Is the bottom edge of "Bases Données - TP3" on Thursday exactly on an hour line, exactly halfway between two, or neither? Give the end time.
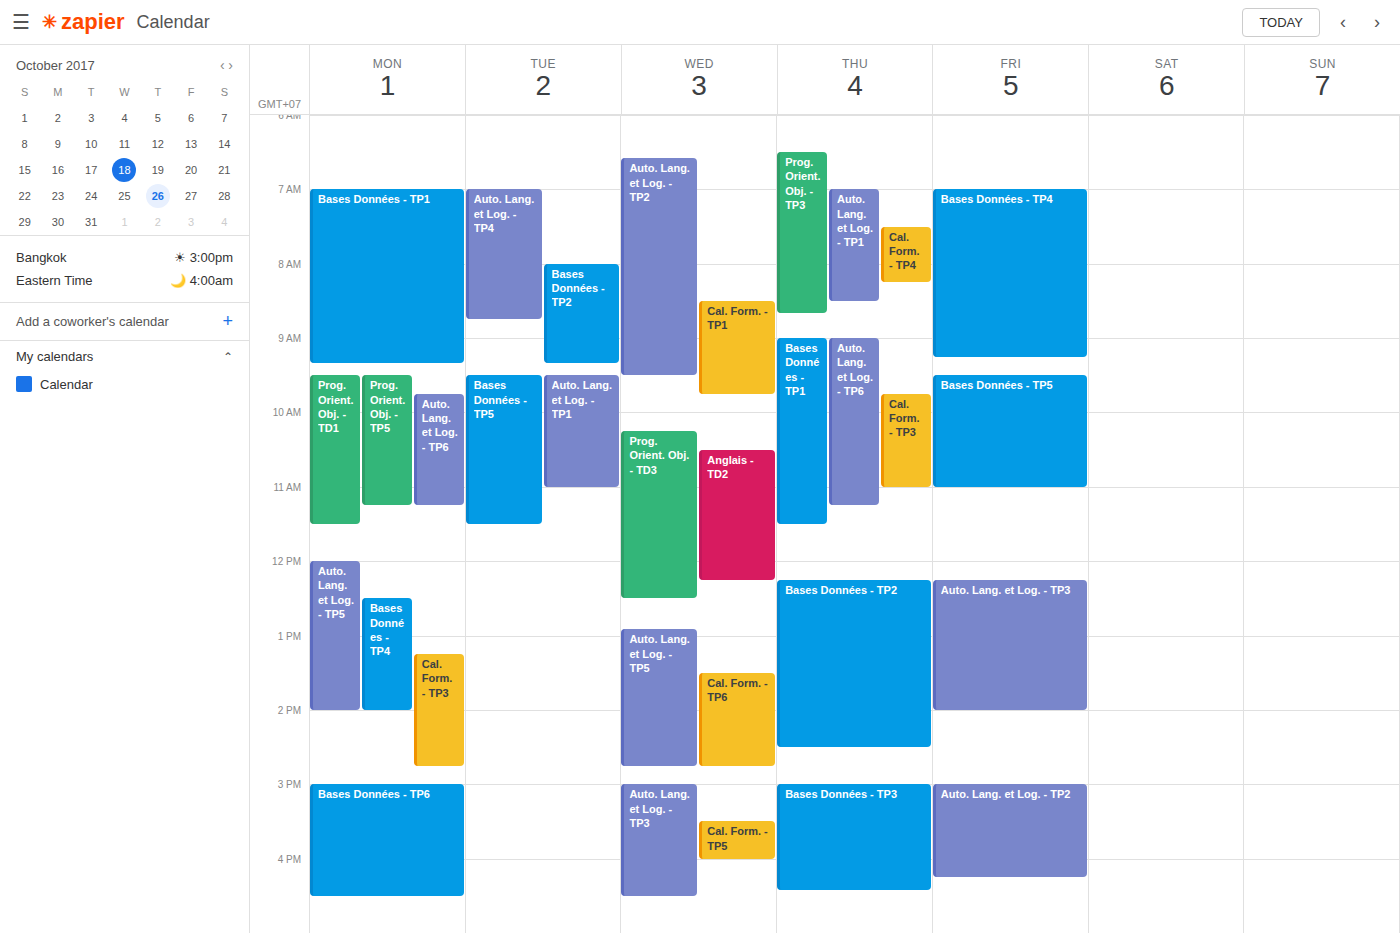
16:25 -- neither: 25 minutes below the 16:00 line and 35 minutes above the 17:00 line.